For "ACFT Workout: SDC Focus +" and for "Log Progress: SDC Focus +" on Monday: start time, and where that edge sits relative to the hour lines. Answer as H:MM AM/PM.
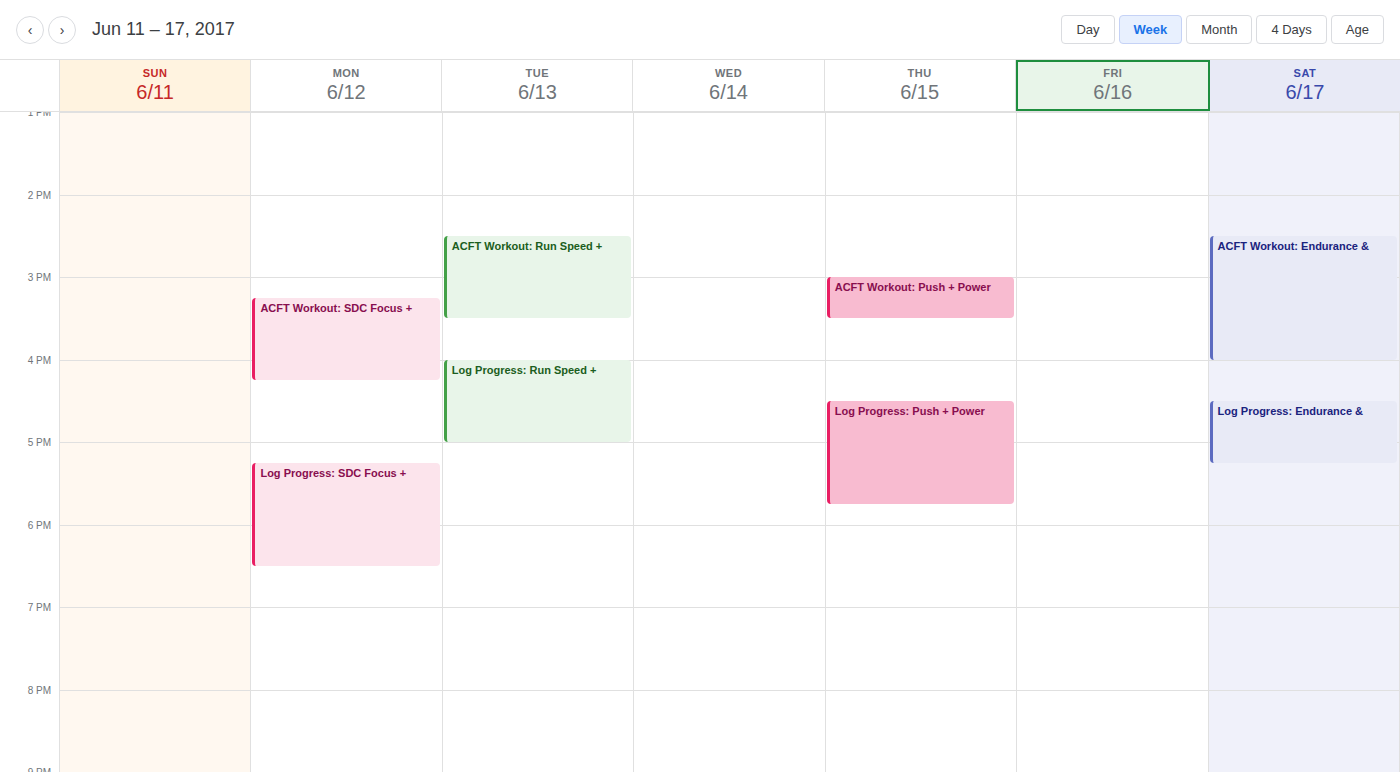
"ACFT Workout: SDC Focus +": 3:15 PM, neither: a quarter of the way from the 3 PM line to the 4 PM line. "Log Progress: SDC Focus +": 5:15 PM, neither: a quarter of the way from the 5 PM line to the 6 PM line.